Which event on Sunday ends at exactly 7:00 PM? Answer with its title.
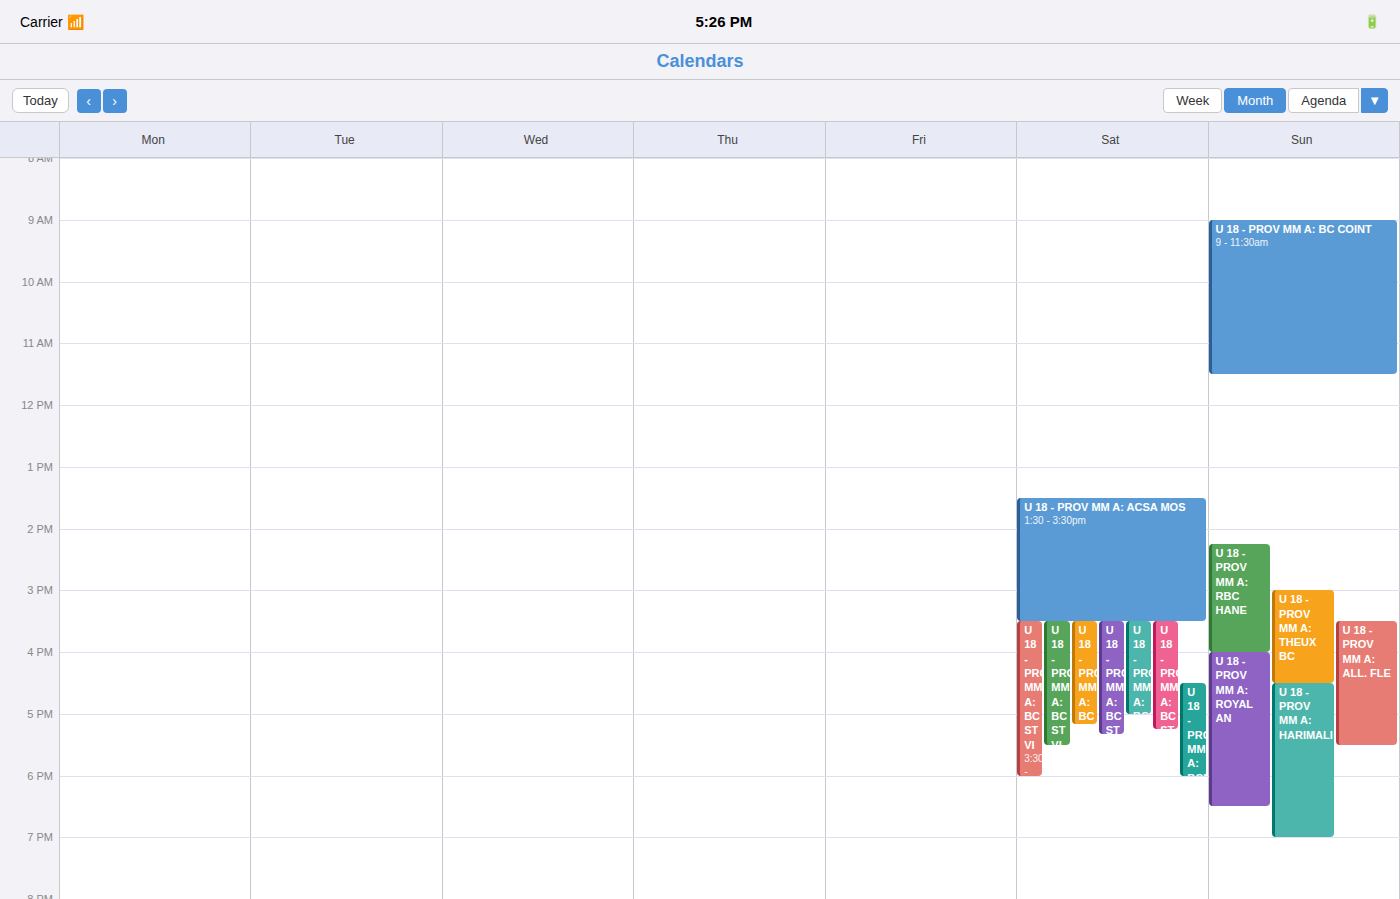
"U 18 - PROV MM A: HARIMALI"